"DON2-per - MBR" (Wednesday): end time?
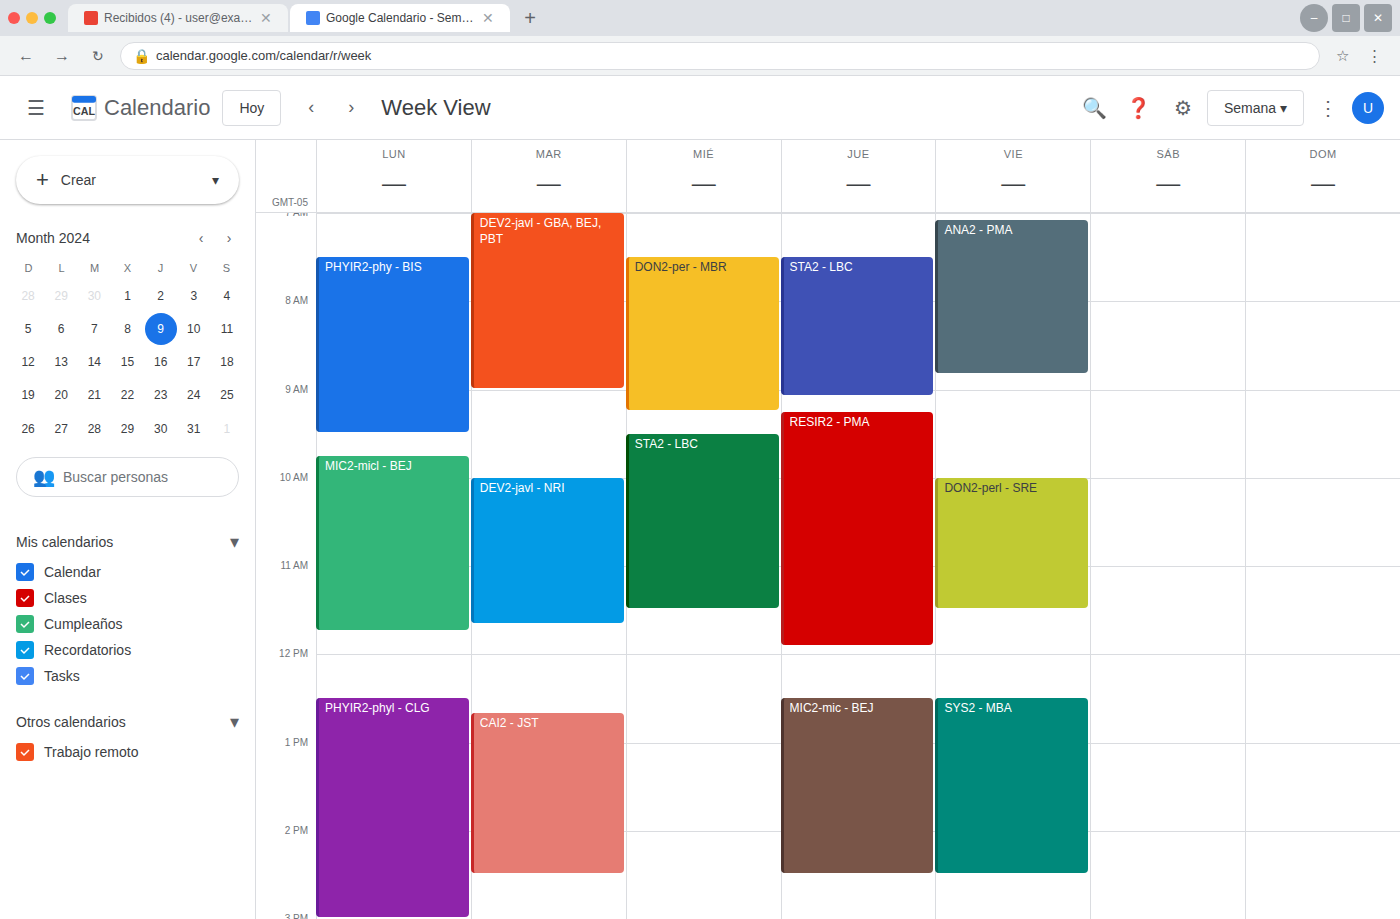
9:15 AM